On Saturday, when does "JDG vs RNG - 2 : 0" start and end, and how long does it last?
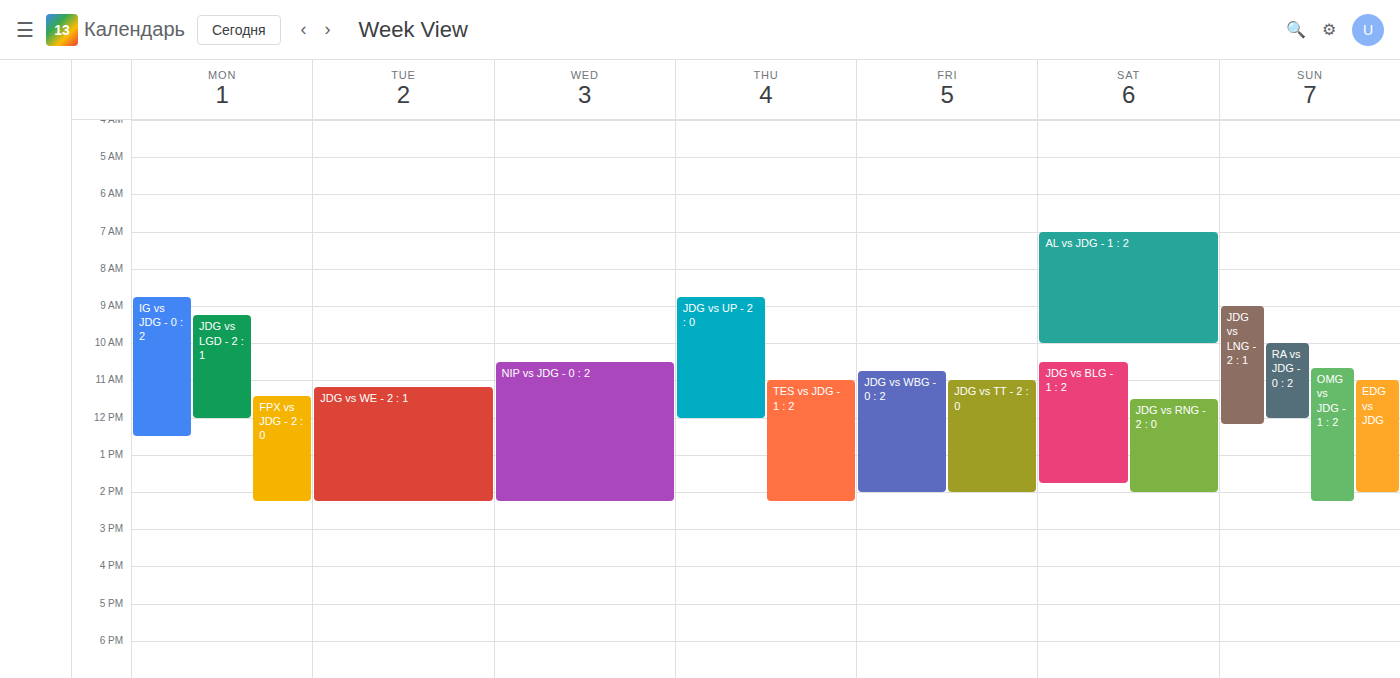
11:30 to 14:00, 2 hours 30 minutes